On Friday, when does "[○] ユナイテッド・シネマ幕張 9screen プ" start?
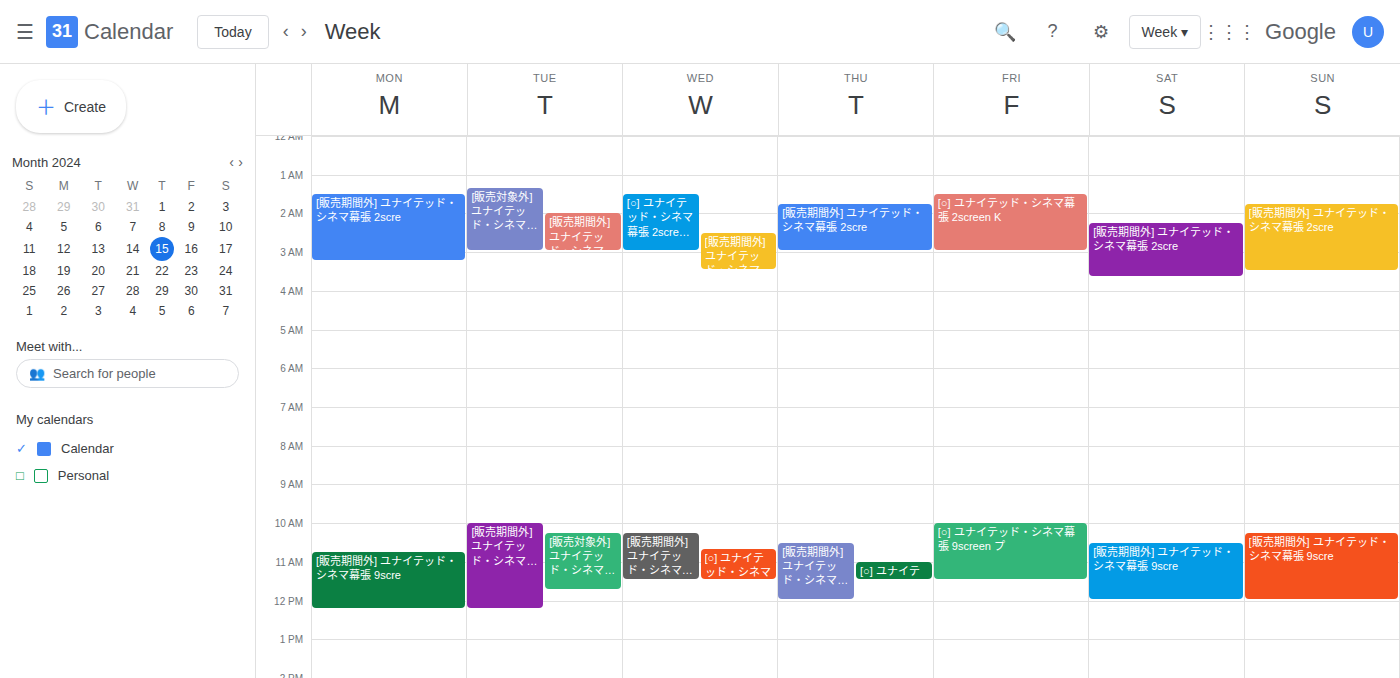
10:00 AM